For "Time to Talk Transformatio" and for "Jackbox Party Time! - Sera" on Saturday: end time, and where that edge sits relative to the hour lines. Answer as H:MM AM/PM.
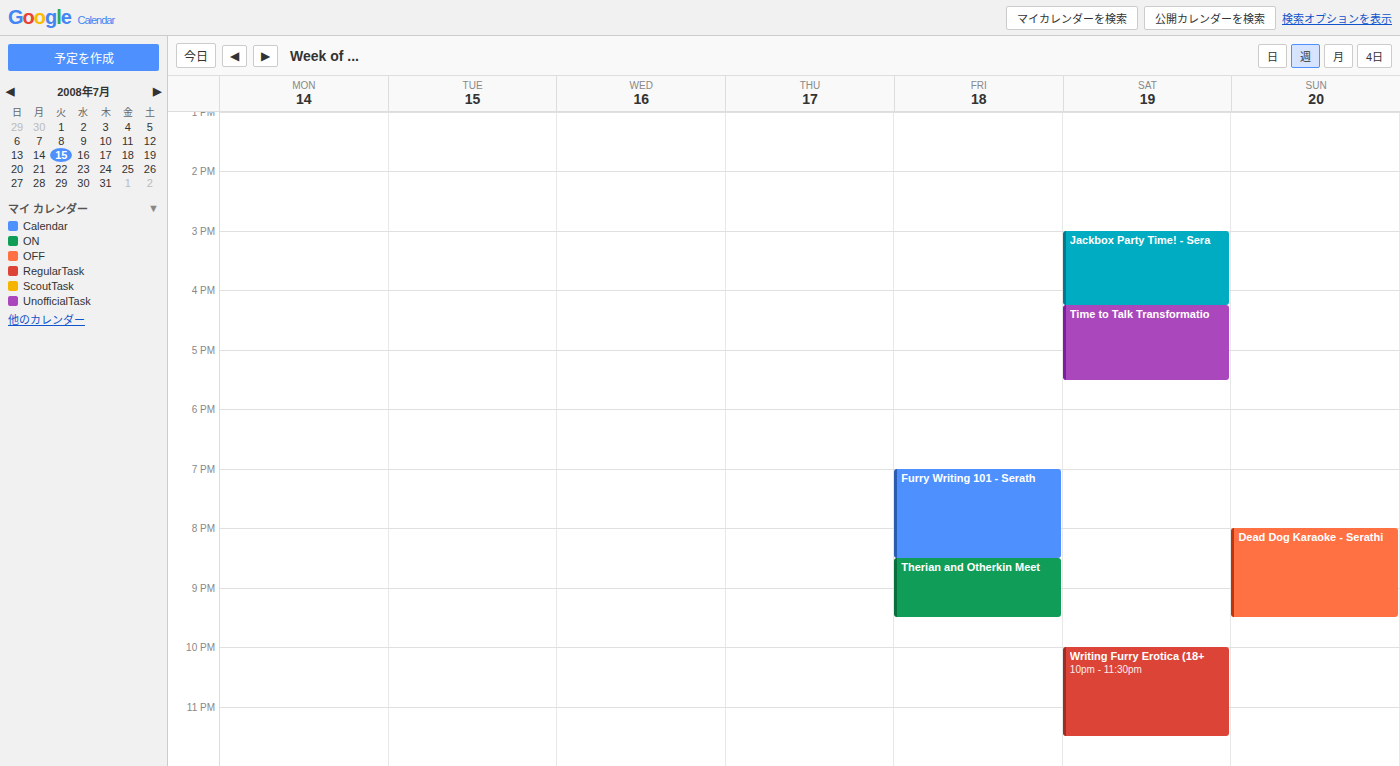
"Time to Talk Transformatio": 5:30 PM, halfway between the 5 PM and 6 PM lines. "Jackbox Party Time! - Sera": 4:15 PM, neither: a quarter of the way from the 4 PM line to the 5 PM line.